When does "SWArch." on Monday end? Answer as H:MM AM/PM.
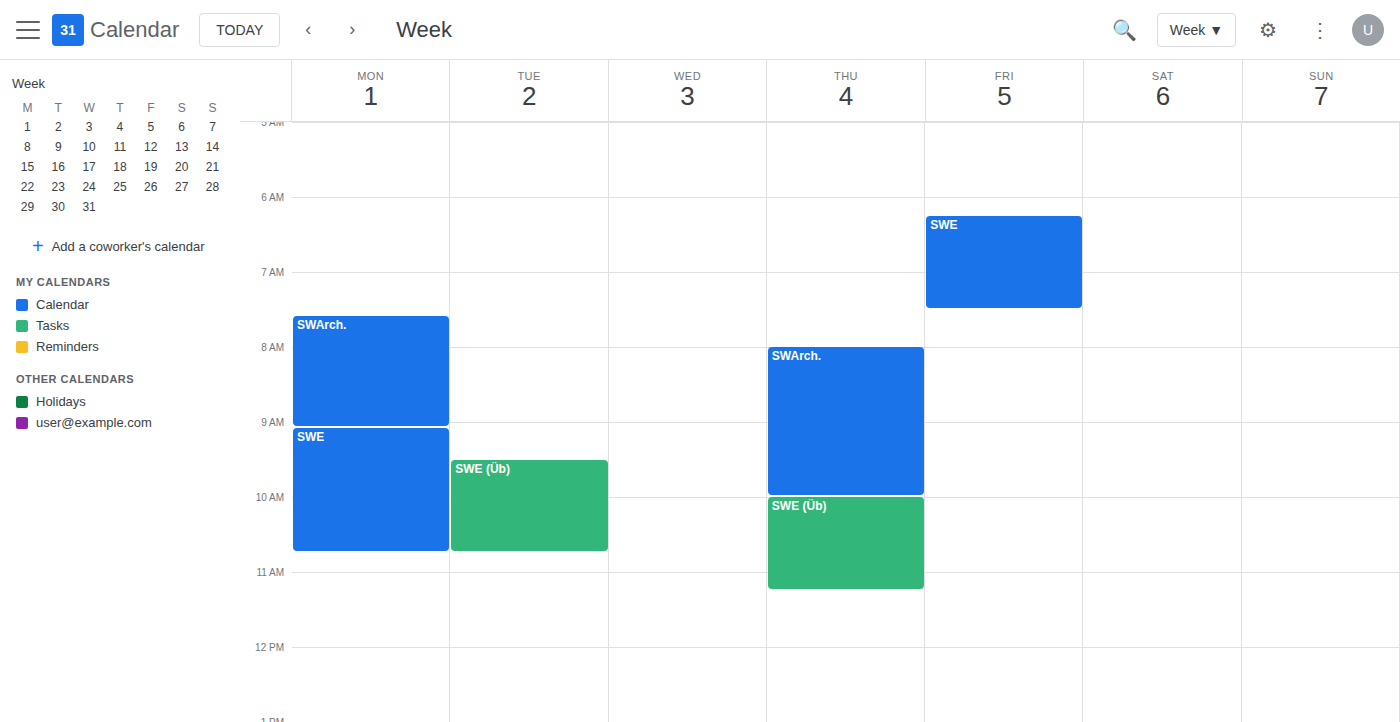
9:05 AM